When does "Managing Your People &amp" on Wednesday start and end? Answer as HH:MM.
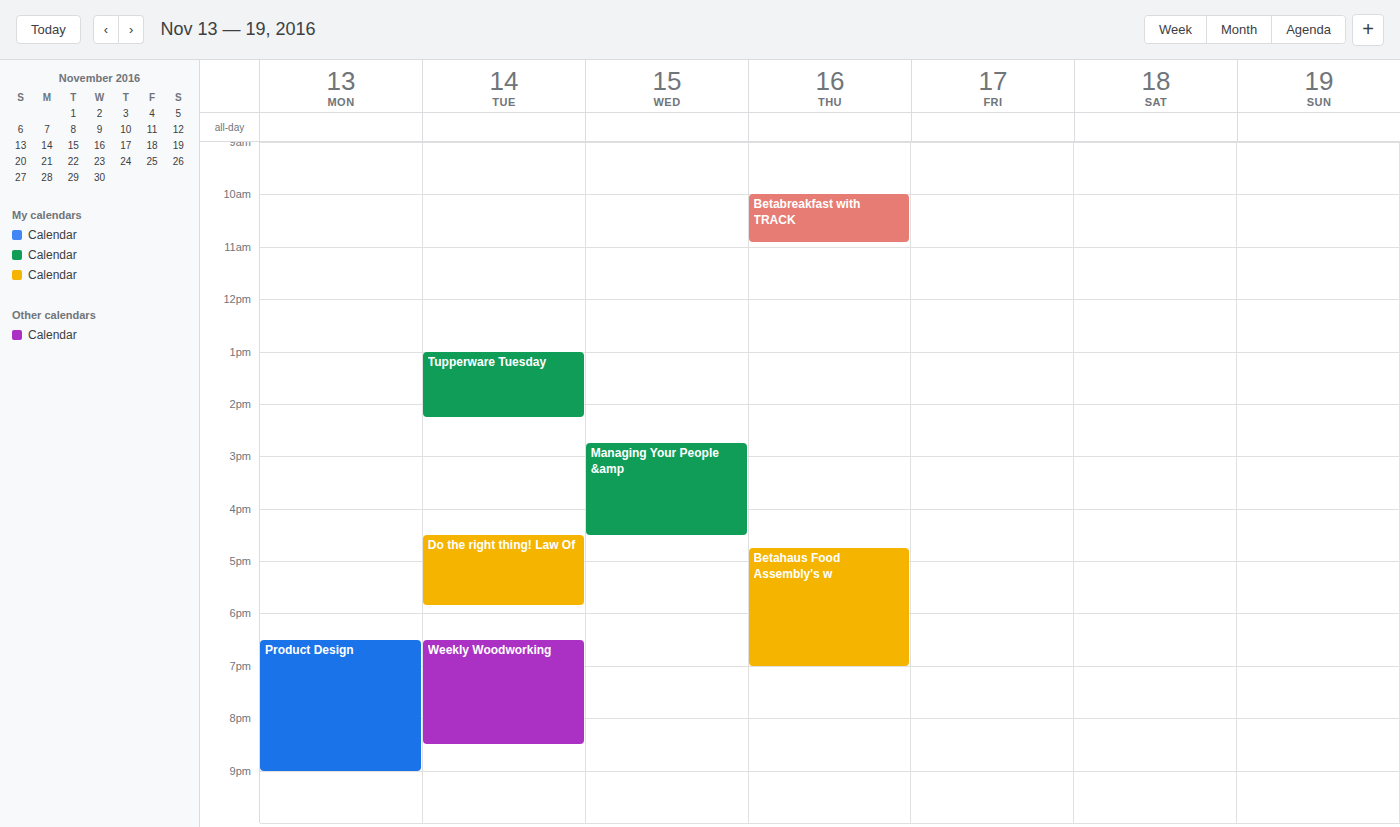
14:45 to 16:30